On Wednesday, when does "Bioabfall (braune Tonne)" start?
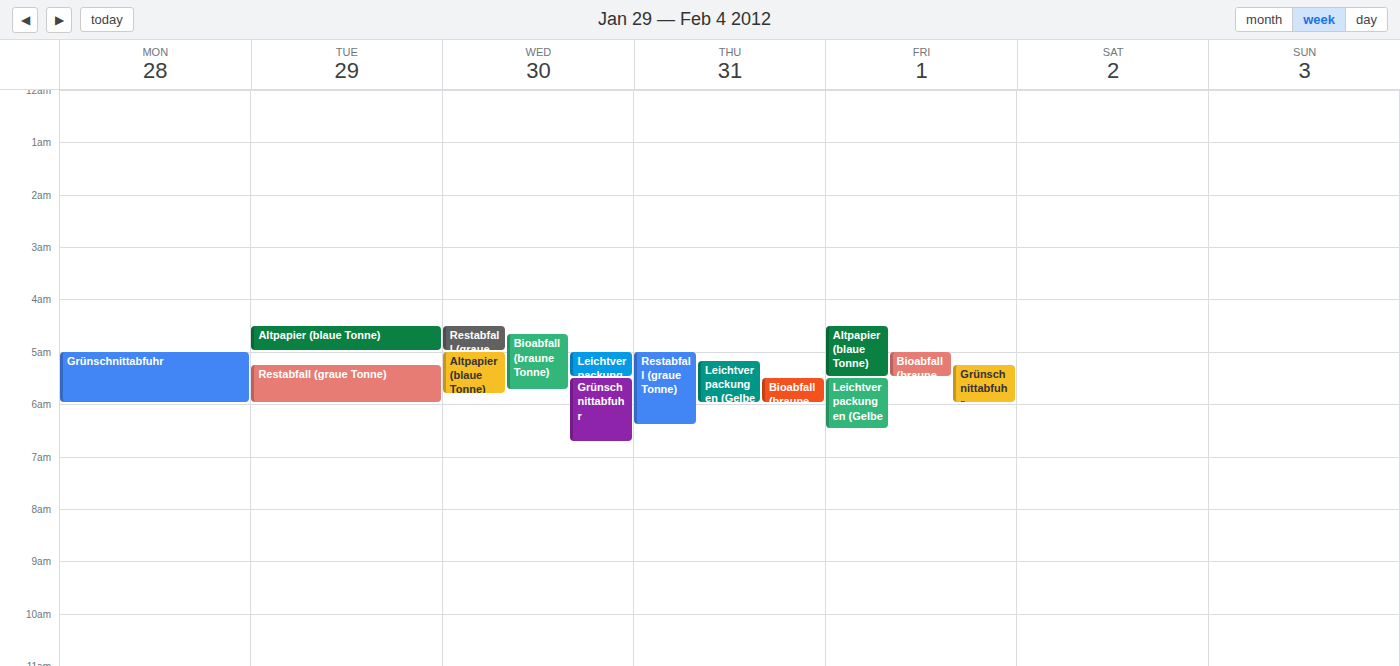
4:40 AM